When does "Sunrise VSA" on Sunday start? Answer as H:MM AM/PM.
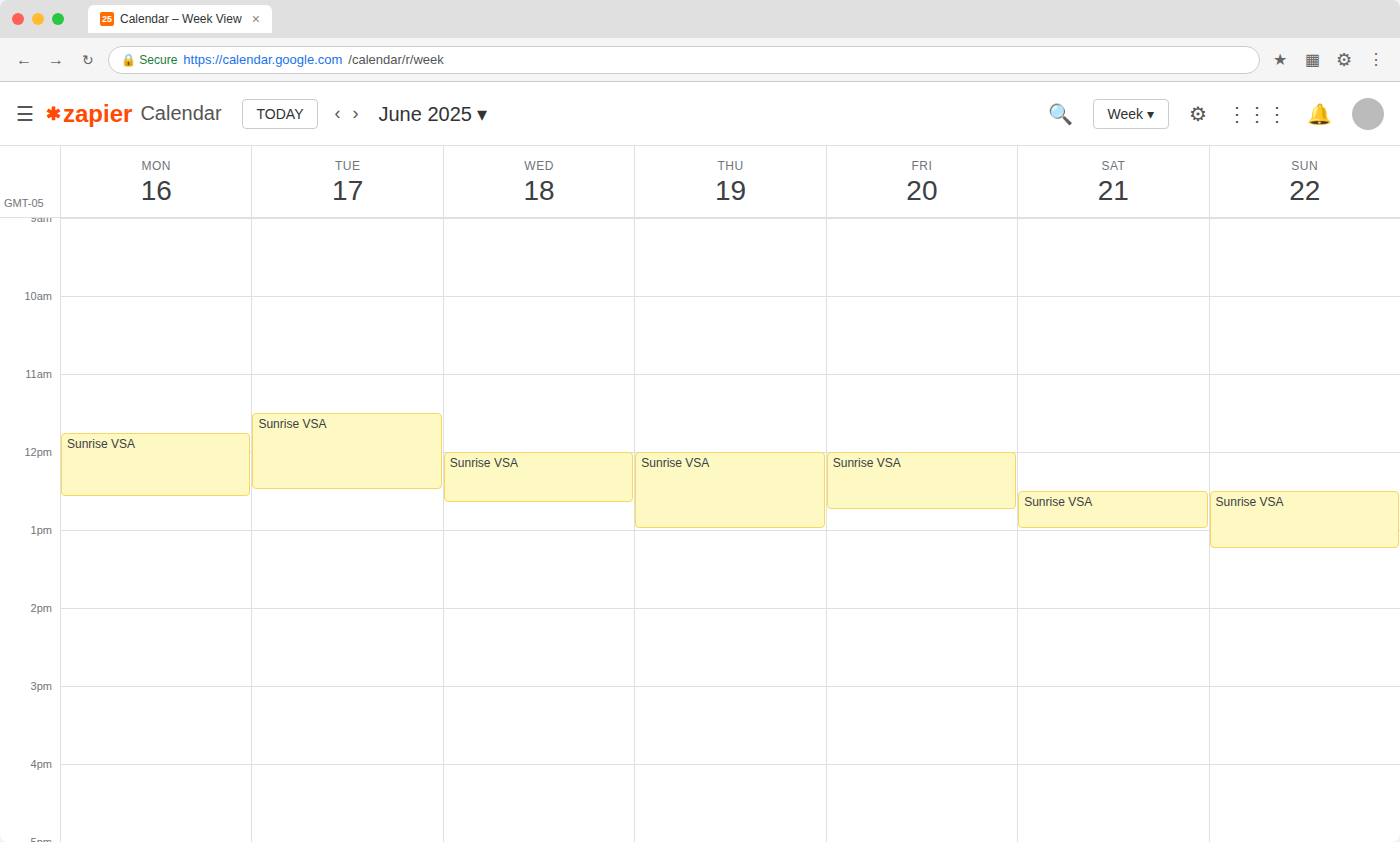
12:30 PM